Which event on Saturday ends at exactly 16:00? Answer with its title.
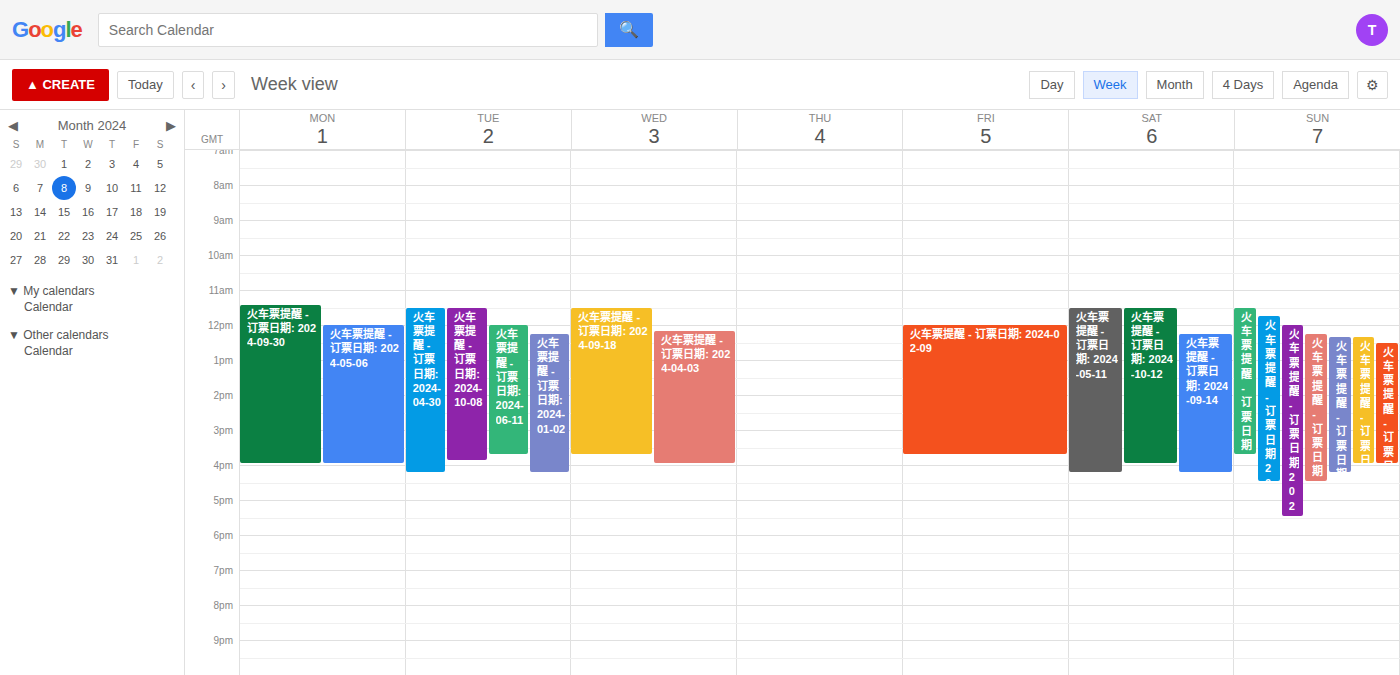
"火车票提醒 - 订票日期: 2024-10-12"